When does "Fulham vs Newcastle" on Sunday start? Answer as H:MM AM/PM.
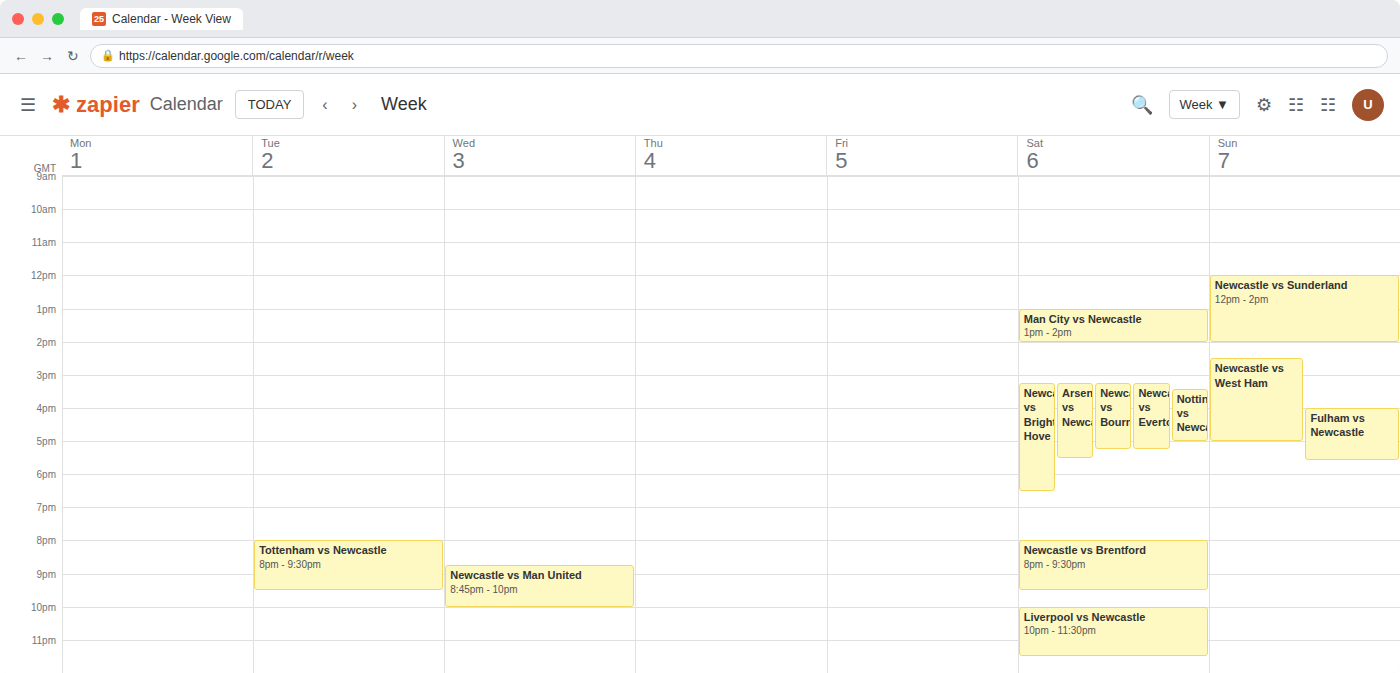
4:00 PM